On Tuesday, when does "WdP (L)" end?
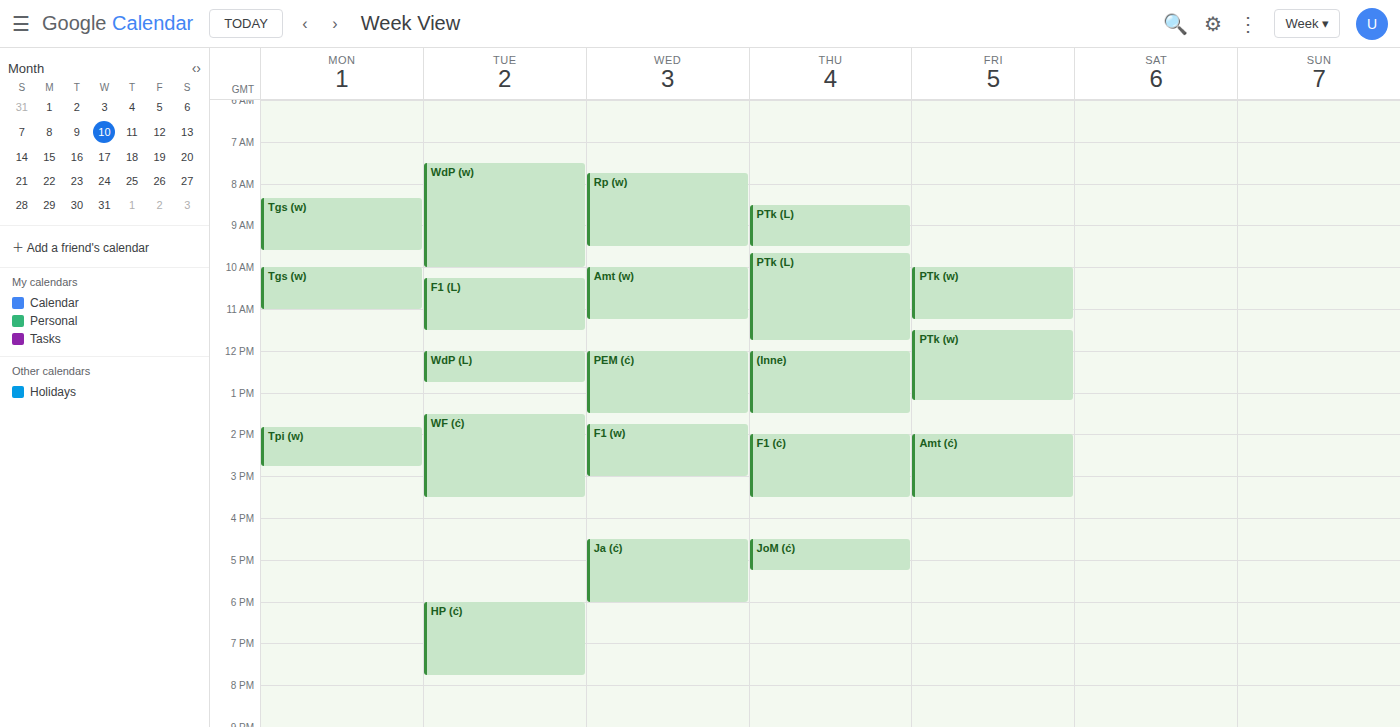
12:45 PM